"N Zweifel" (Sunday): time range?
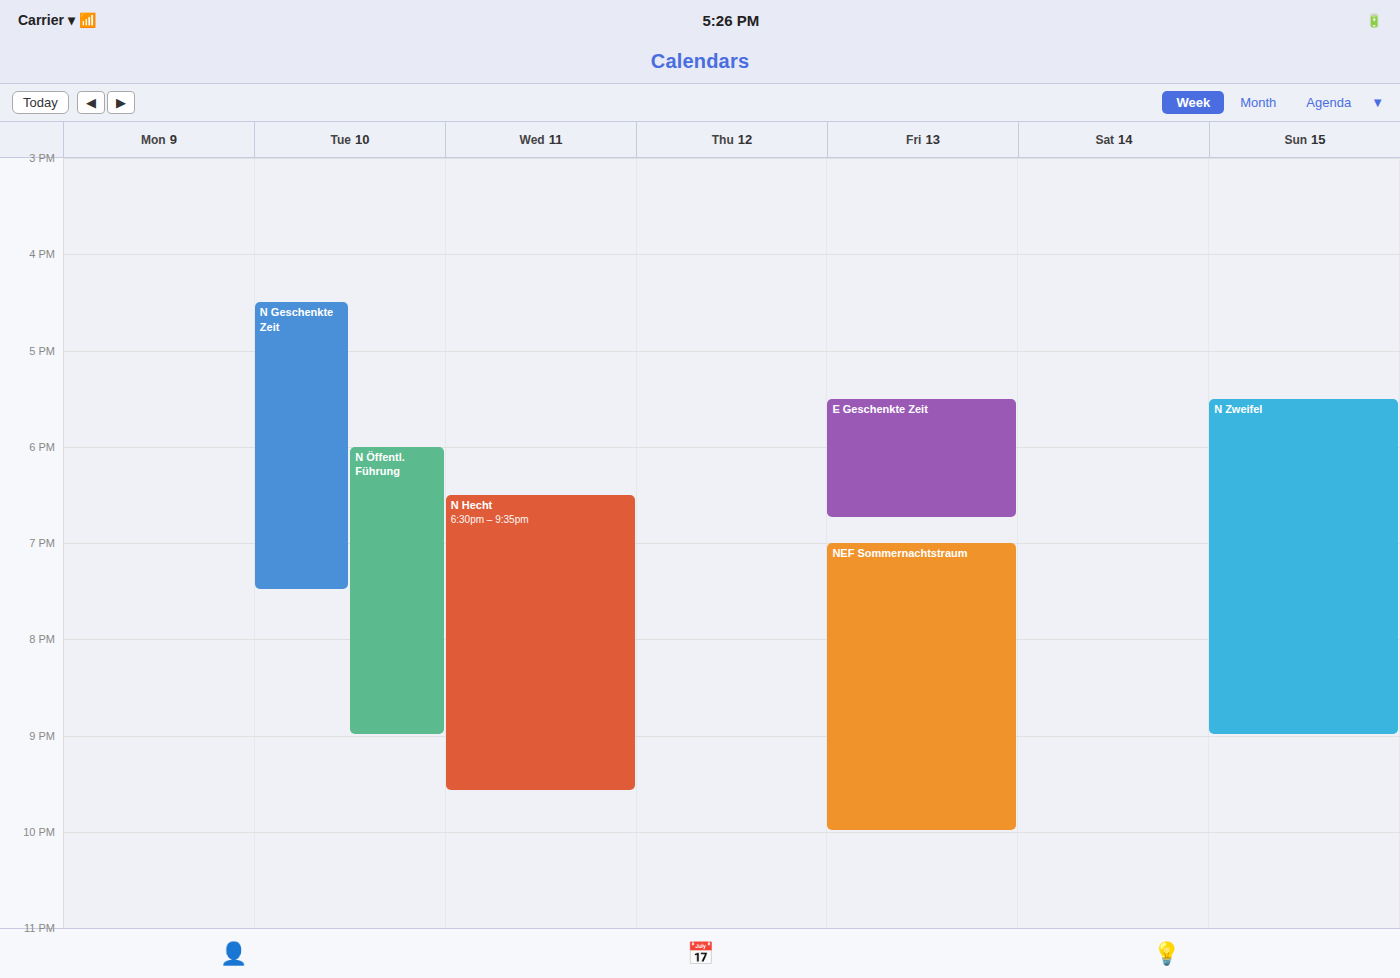
5:30 PM to 9:00 PM